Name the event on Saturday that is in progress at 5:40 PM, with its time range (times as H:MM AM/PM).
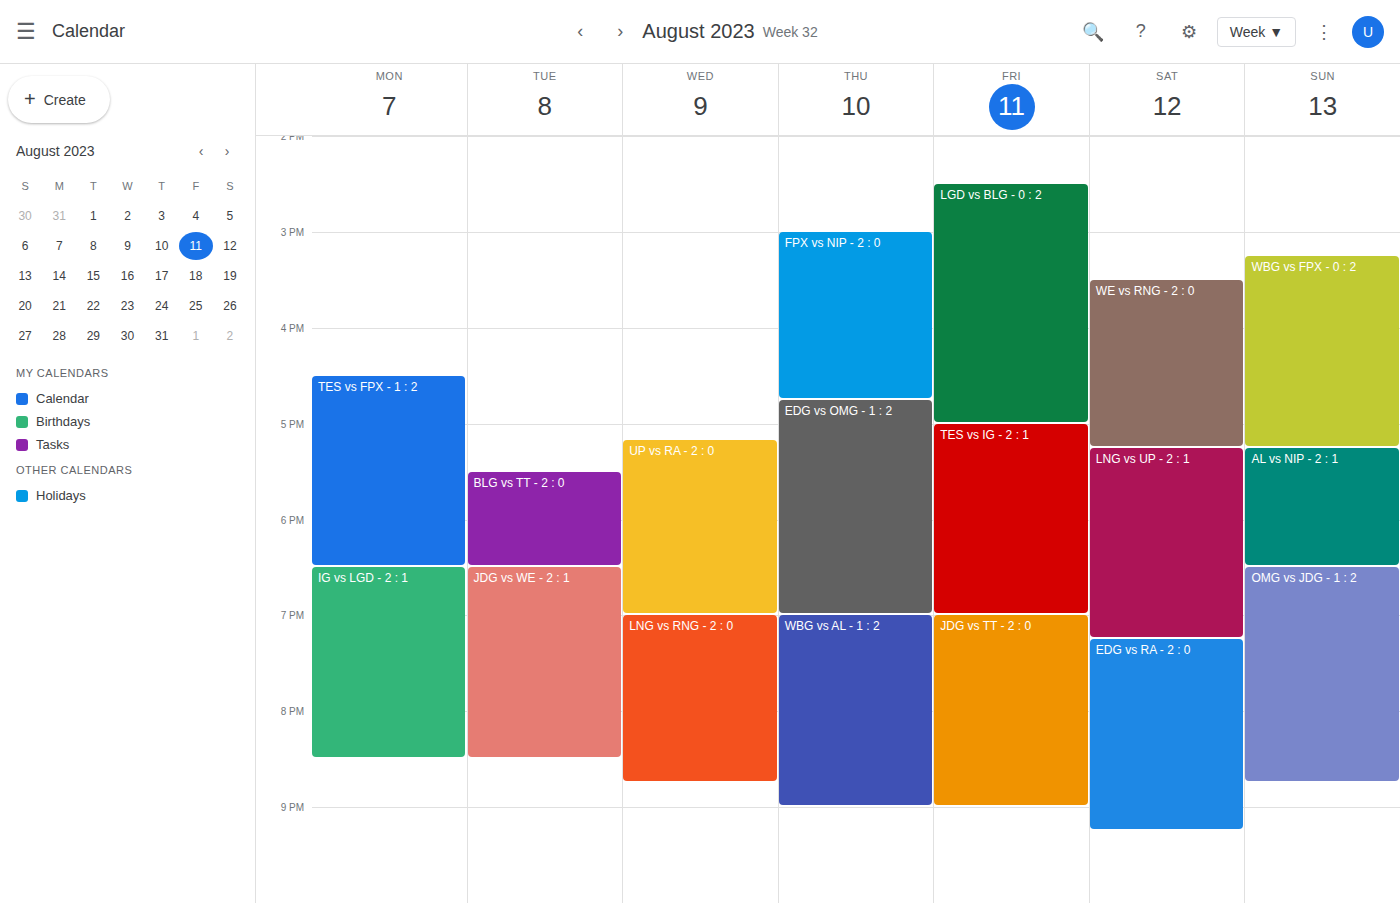
"LNG vs UP - 2 : 1", 5:15 PM to 7:15 PM